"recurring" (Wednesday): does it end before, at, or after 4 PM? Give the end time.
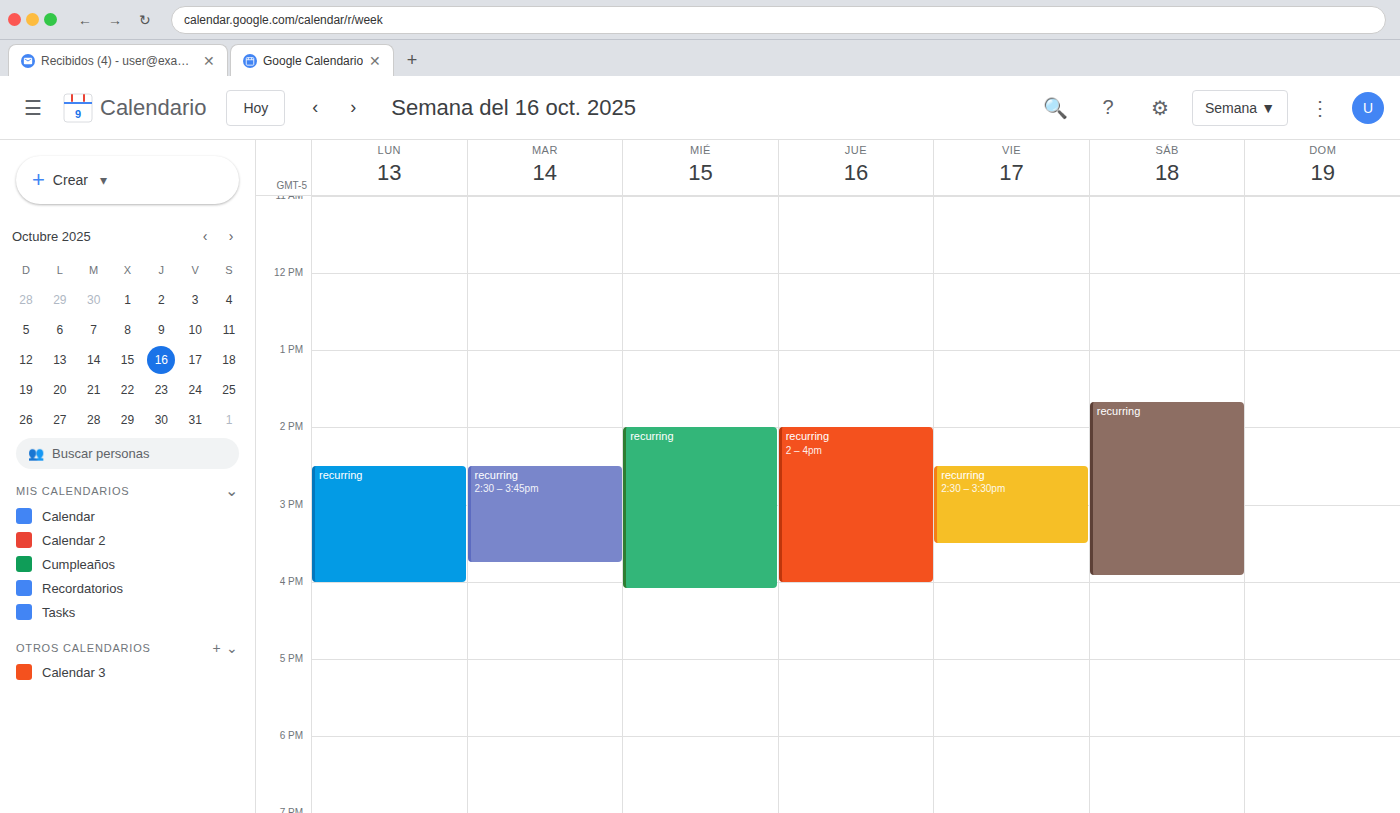
4:05 PM -- after 4 PM, 5 minutes below the 4 PM line.